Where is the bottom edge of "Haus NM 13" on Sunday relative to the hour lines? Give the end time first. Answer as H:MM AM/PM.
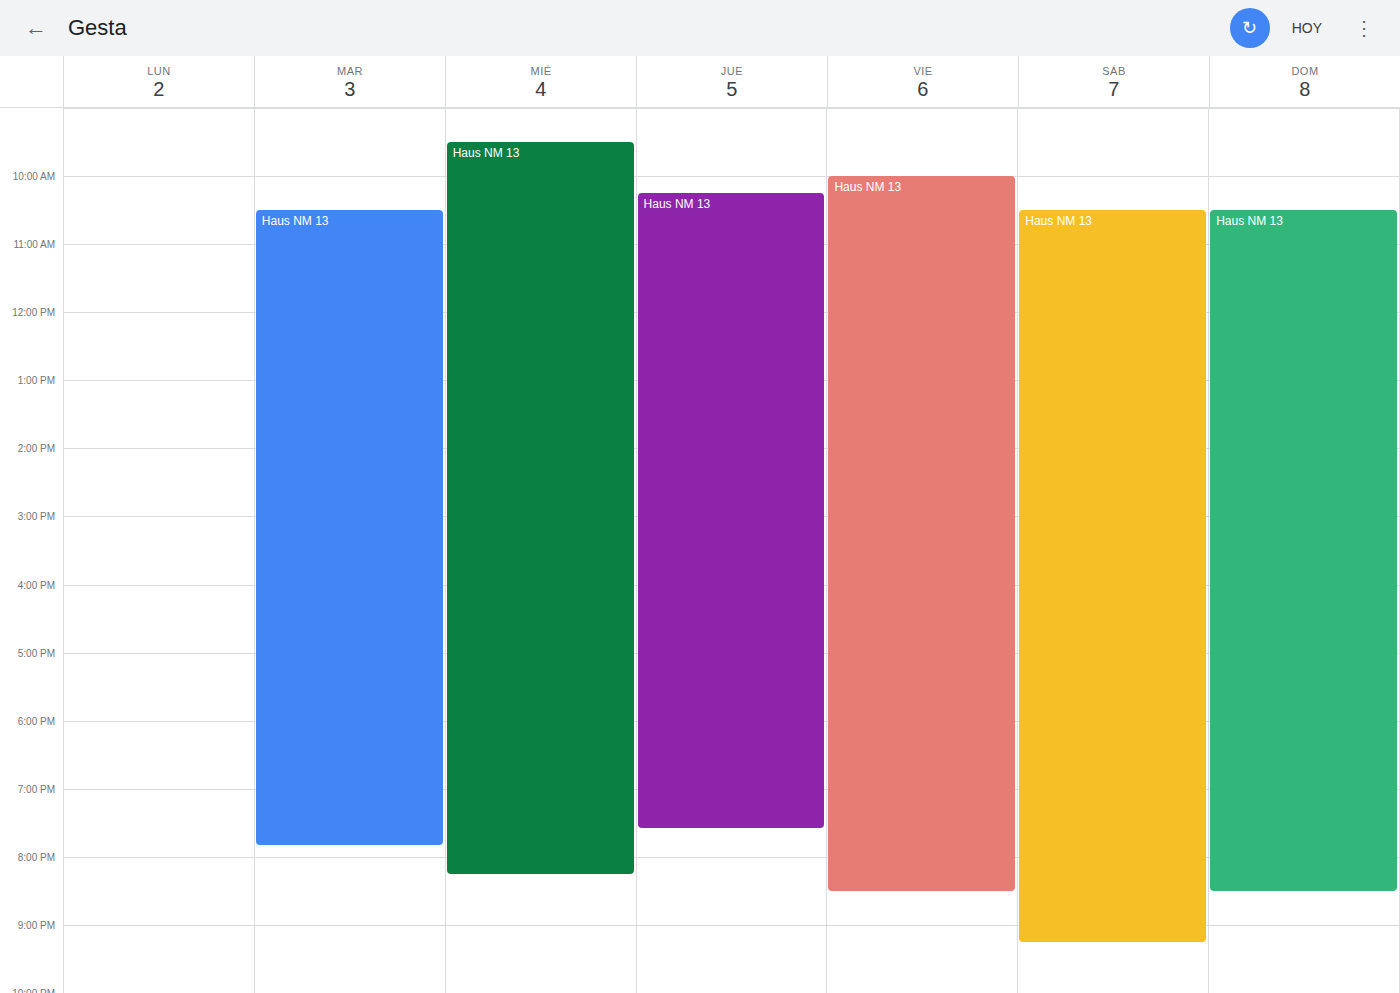
8:30 PM -- halfway between the 8 PM and 9 PM lines.